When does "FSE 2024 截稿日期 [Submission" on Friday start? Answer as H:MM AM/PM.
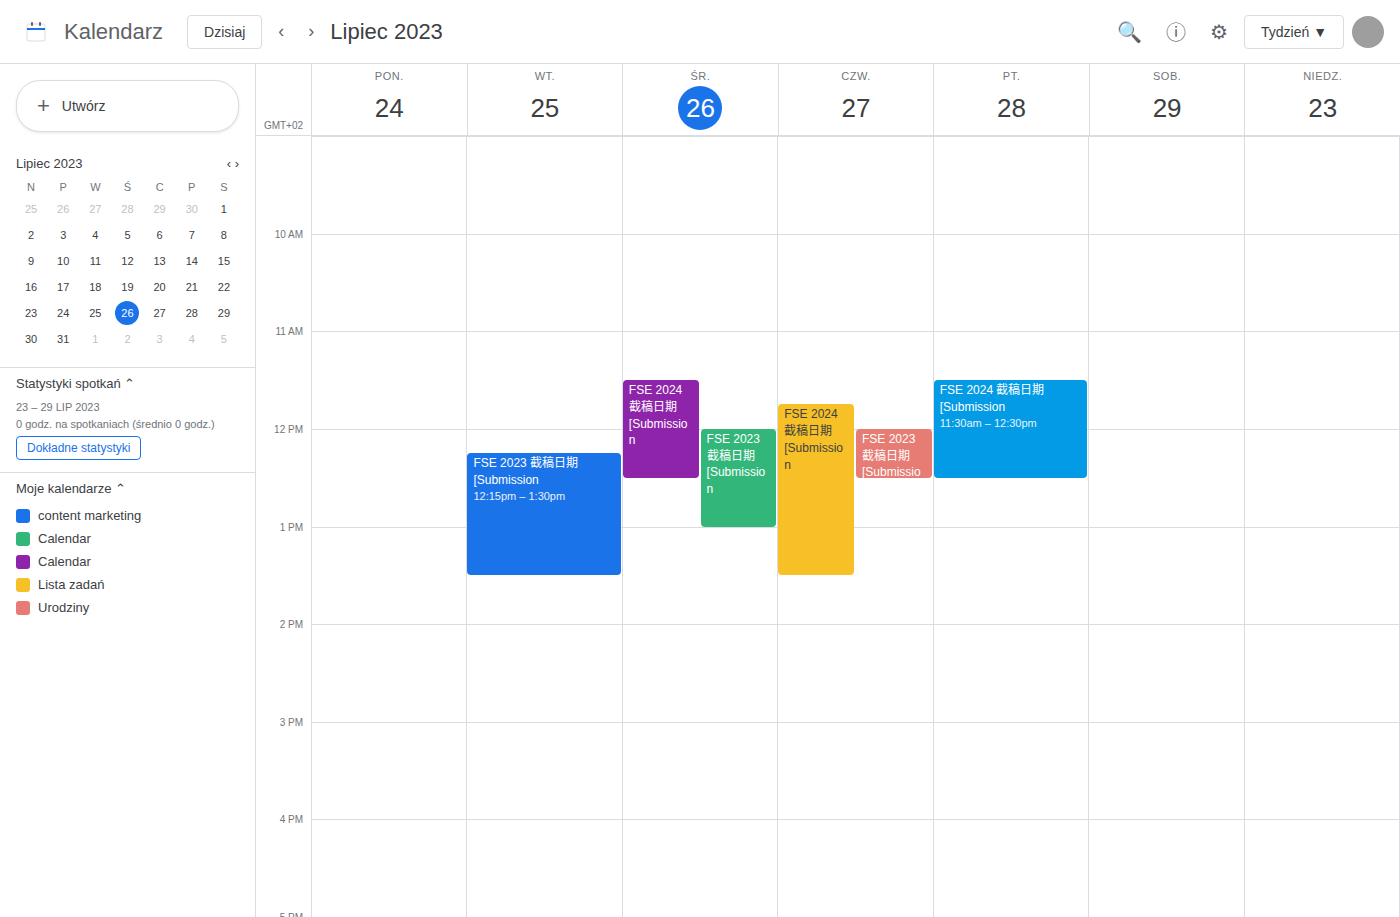
11:30 AM